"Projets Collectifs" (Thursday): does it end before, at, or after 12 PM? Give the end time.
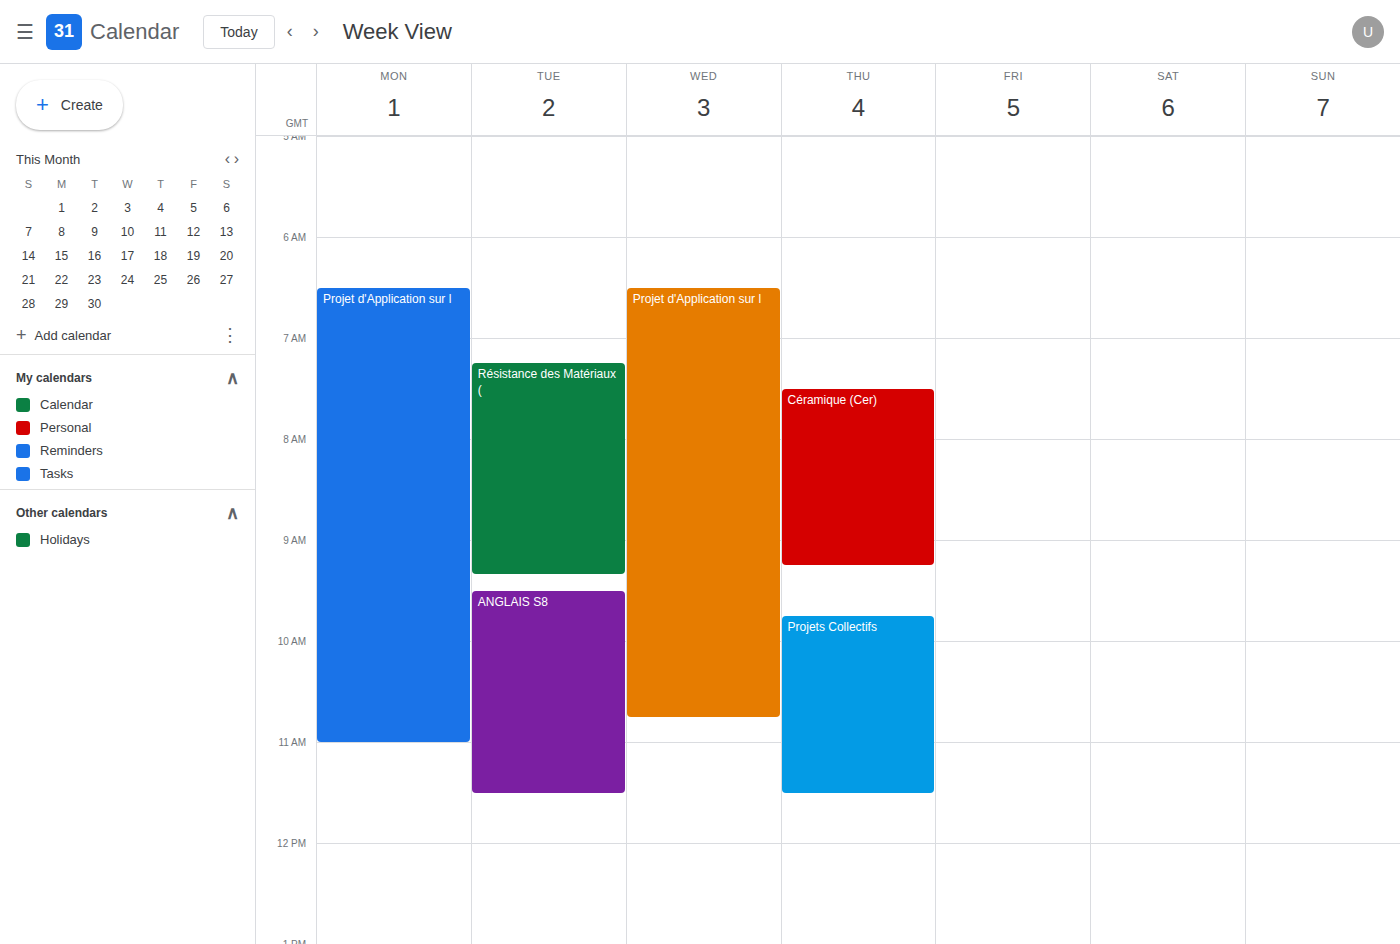
11:30 AM -- before 12 PM, 30 minutes above the 12 PM line.